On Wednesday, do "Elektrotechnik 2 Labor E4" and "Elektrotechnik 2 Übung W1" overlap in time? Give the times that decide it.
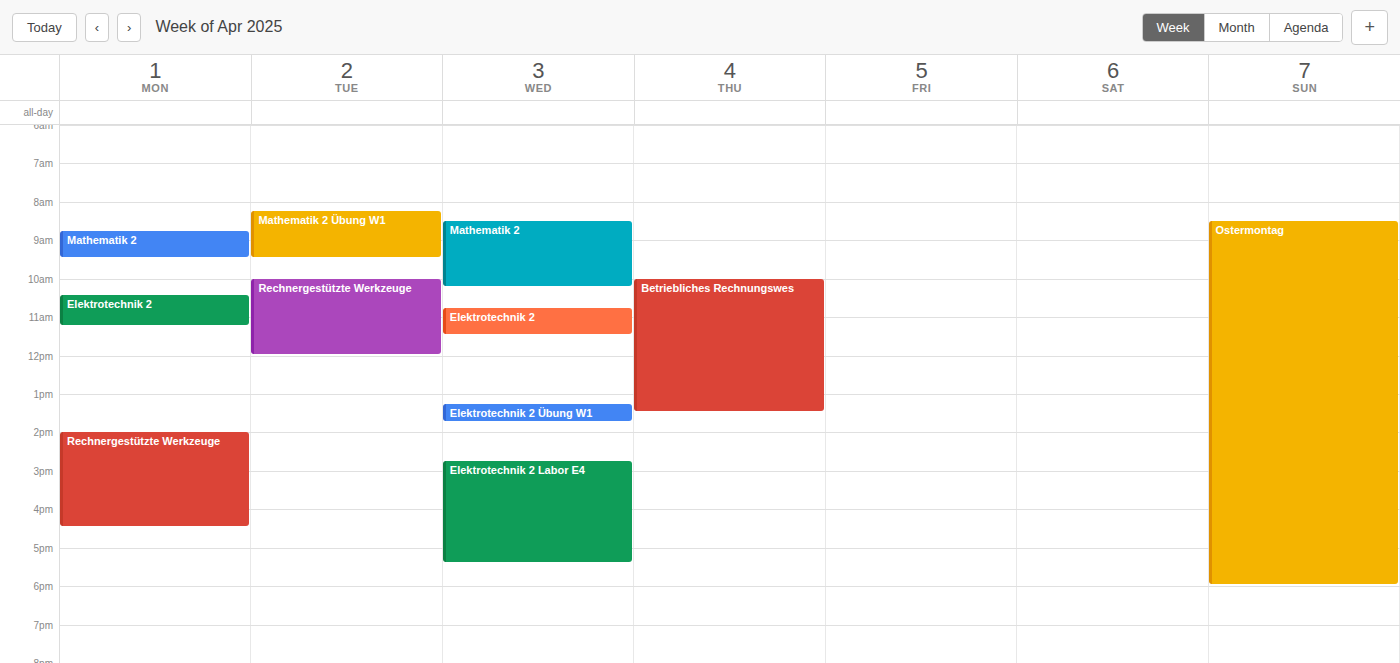
"Elektrotechnik 2 Übung W1" ends at 1:45 PM and "Elektrotechnik 2 Labor E4" starts at 2:45 PM -- no overlap.